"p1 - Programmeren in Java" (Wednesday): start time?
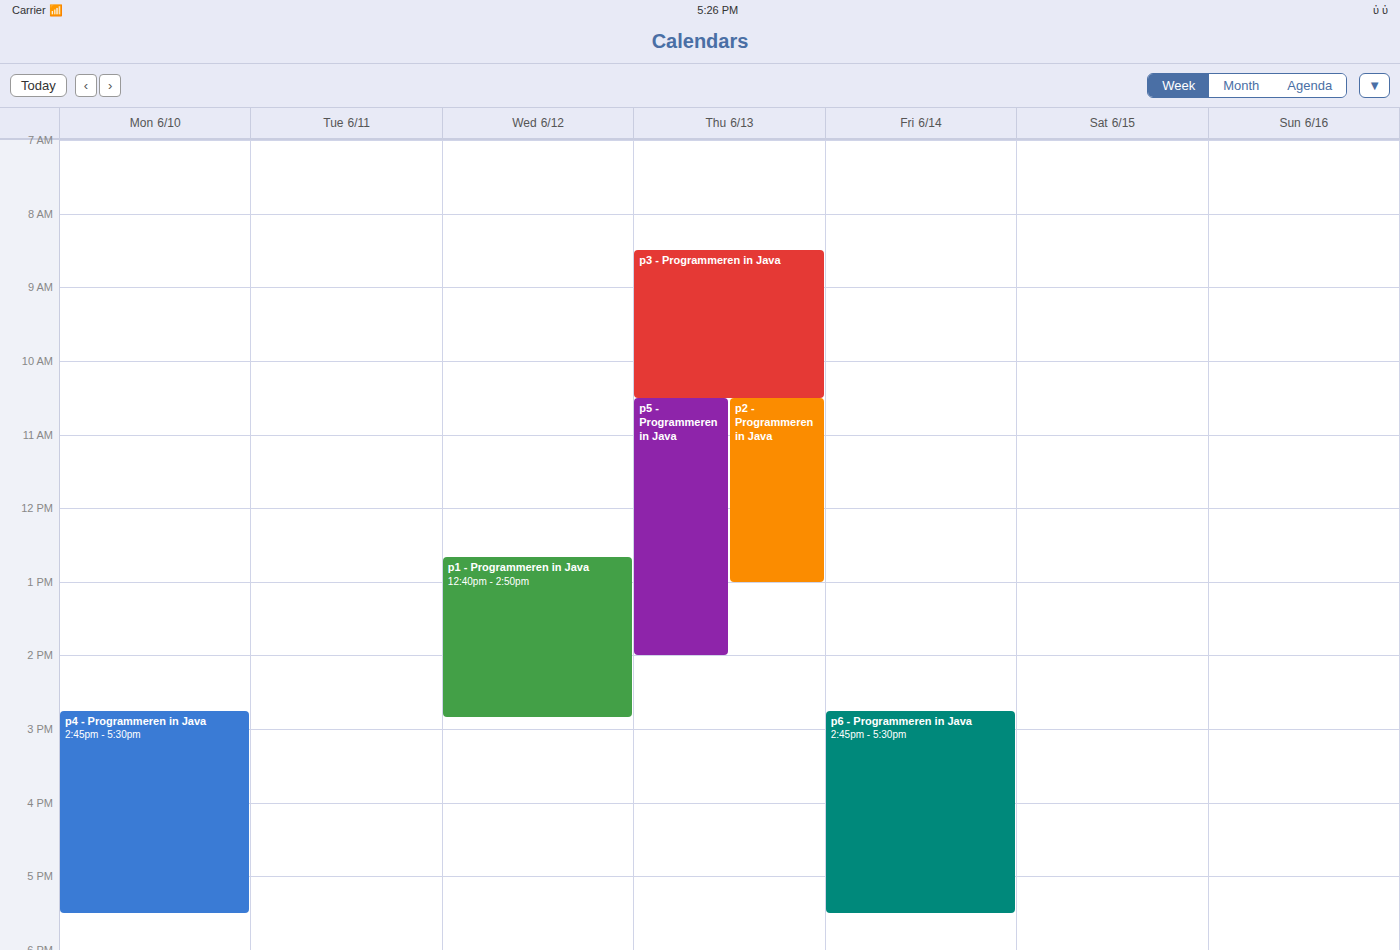
12:40 PM